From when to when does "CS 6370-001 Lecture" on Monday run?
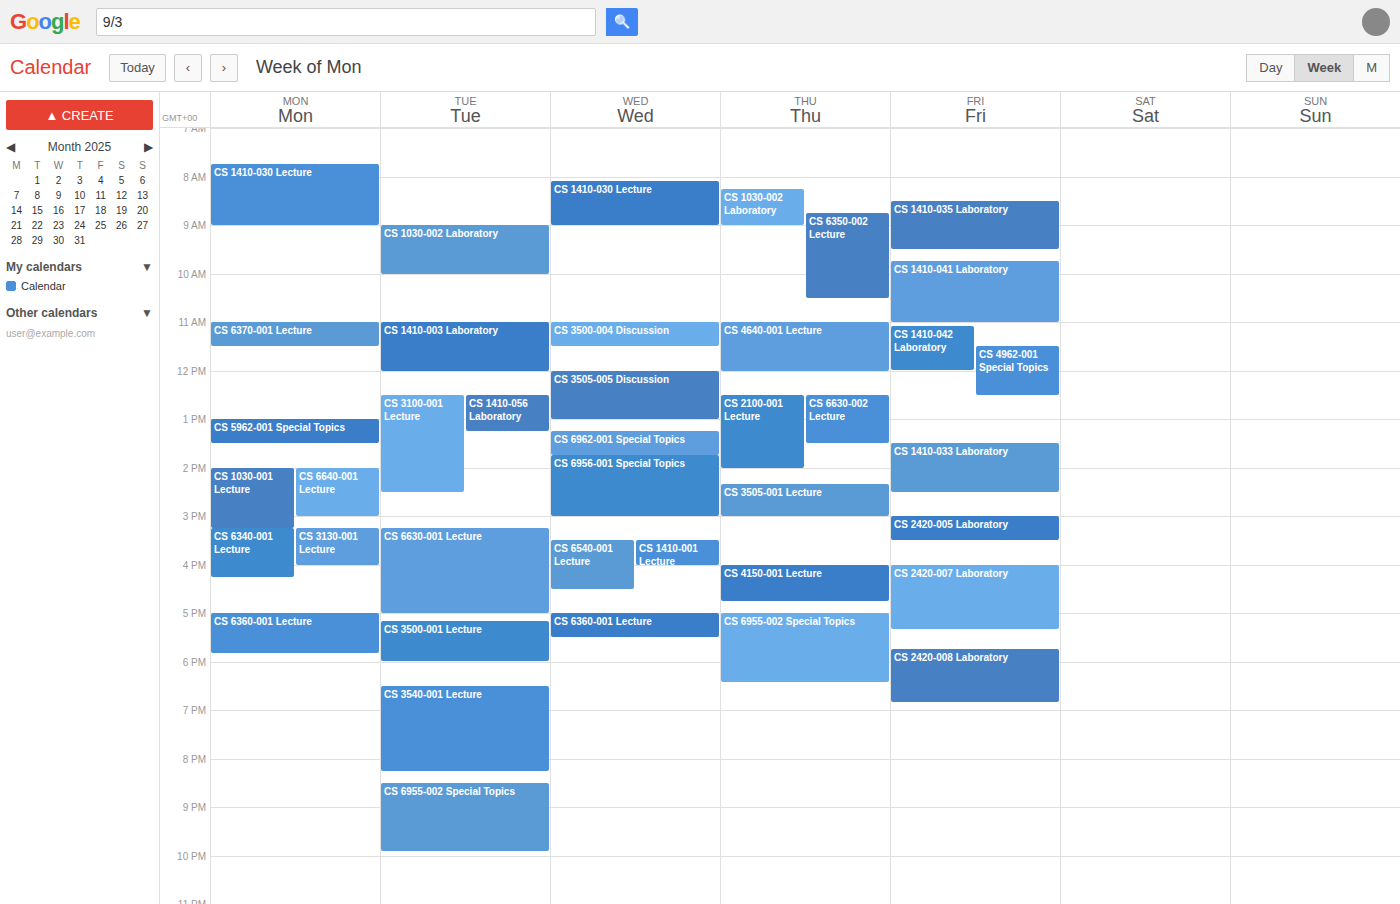
11:00 to 11:30